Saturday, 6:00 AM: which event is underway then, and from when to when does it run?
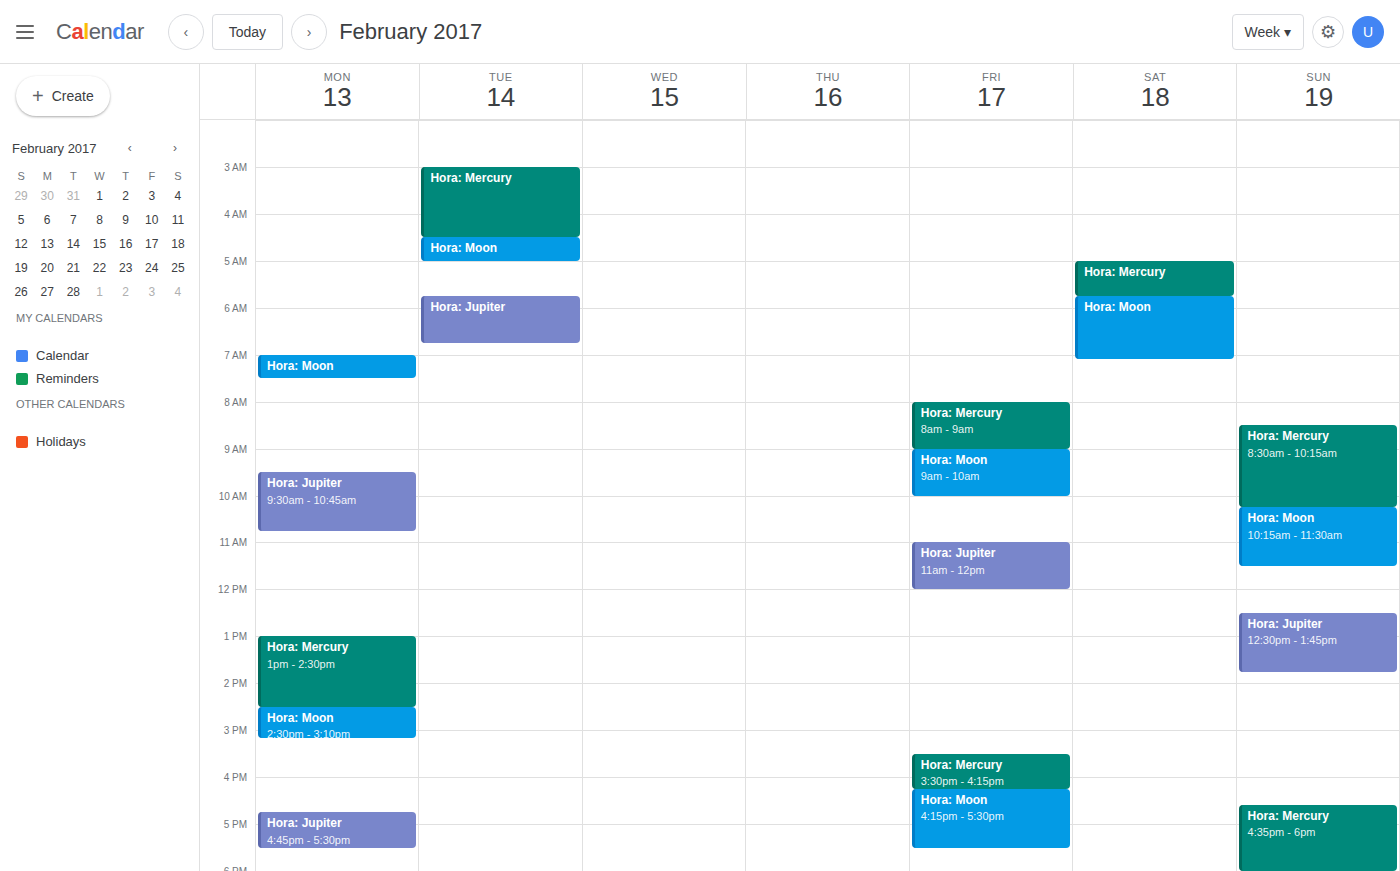
"Hora: Moon", 5:45 AM to 7:05 AM